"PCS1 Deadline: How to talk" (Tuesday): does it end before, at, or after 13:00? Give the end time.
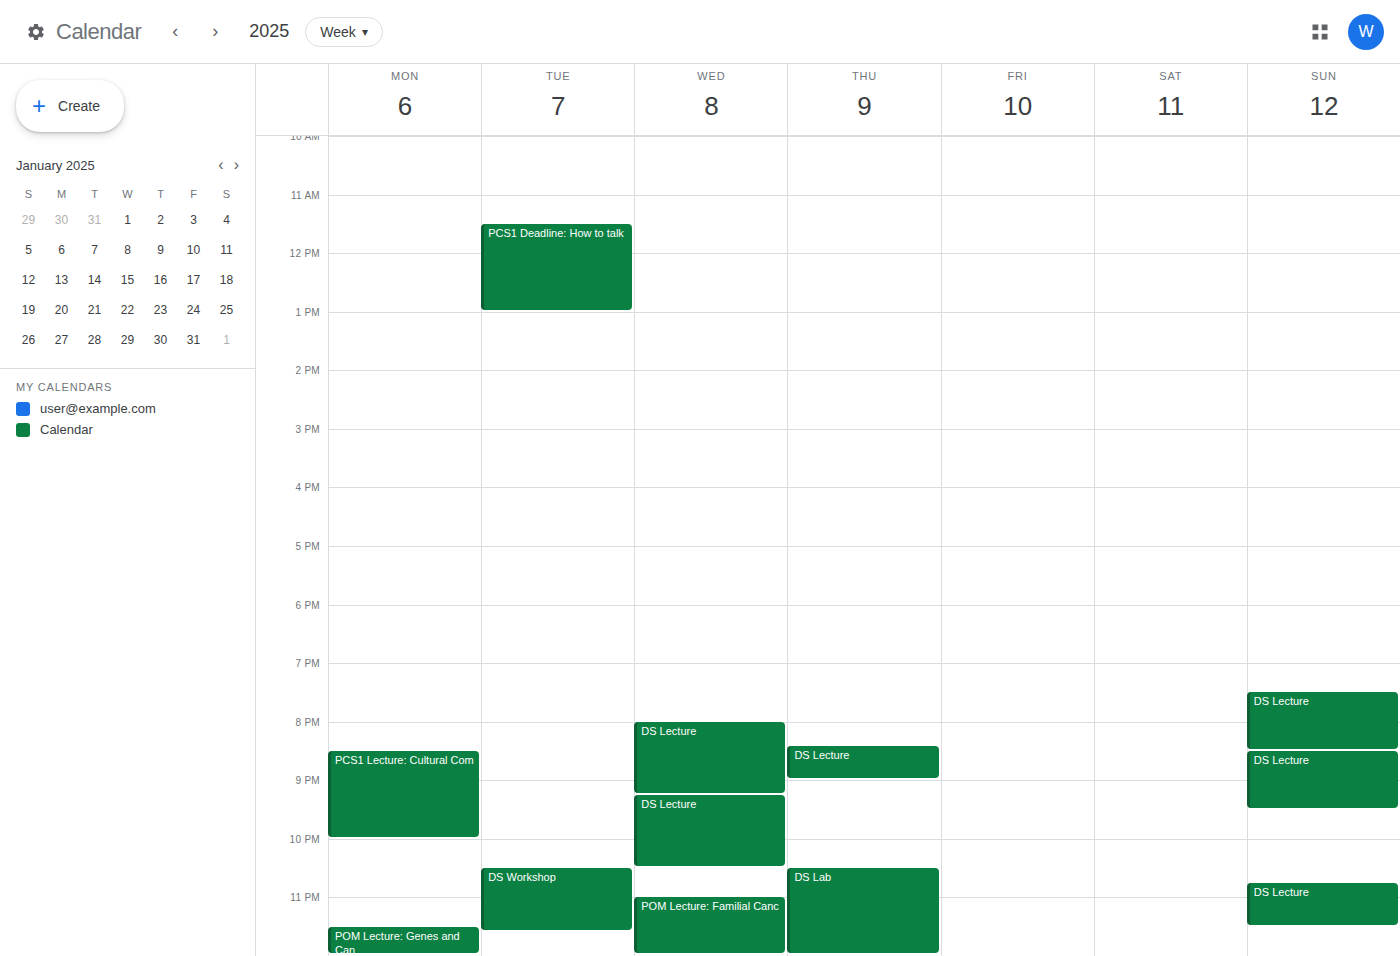
13:00 -- exactly at 13:00, on the 13:00 line.